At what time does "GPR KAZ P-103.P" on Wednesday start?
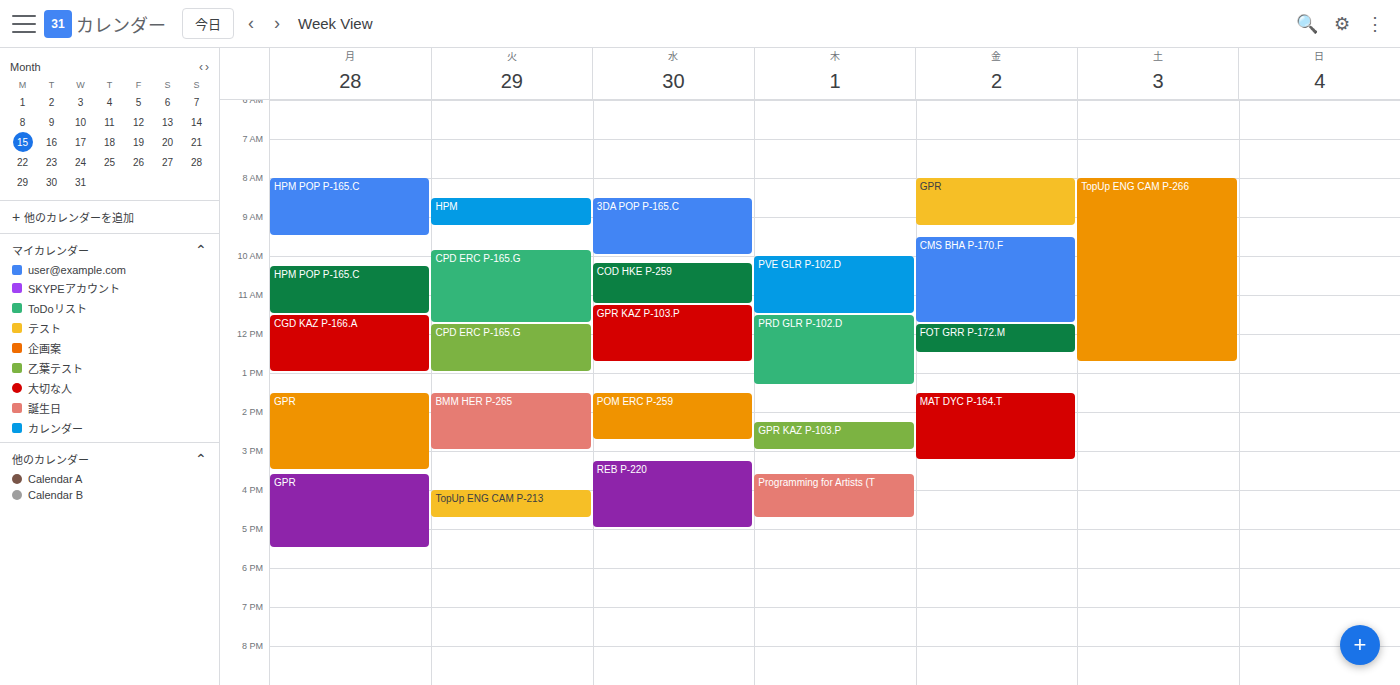
11:15 AM